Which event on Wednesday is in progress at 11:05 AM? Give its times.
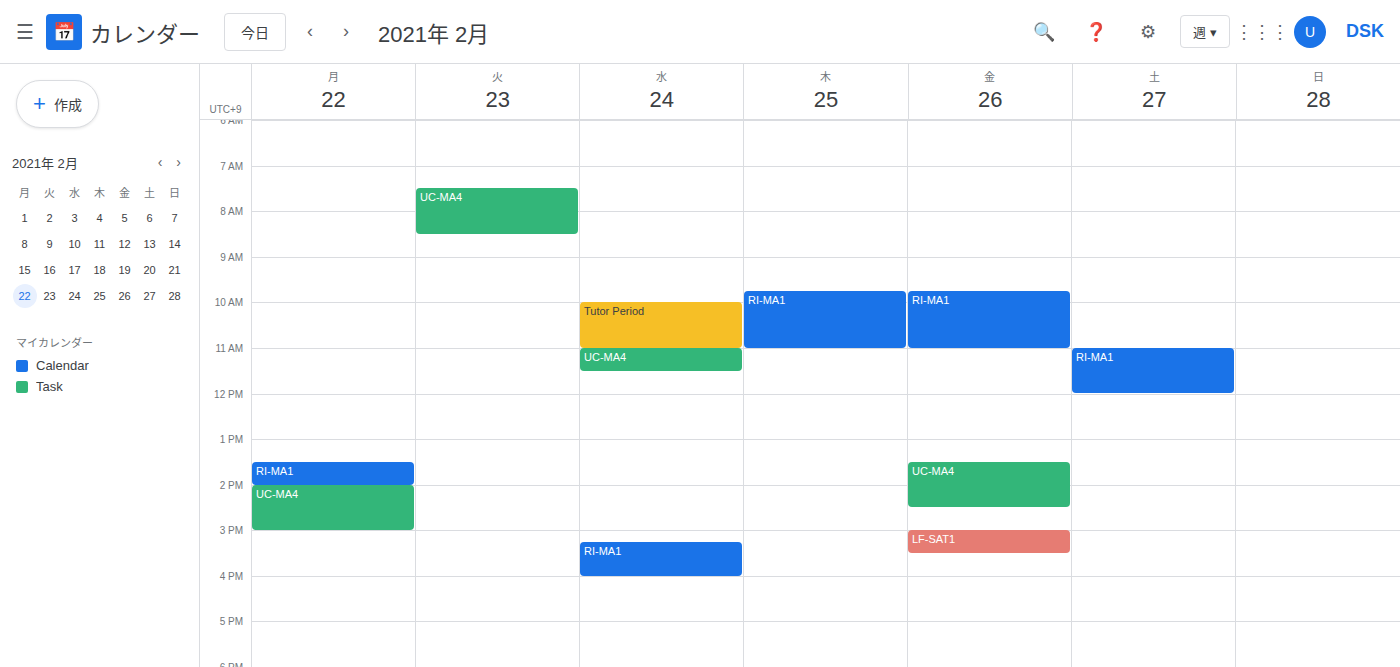
"UC-MA4", 11:00 AM to 11:30 AM